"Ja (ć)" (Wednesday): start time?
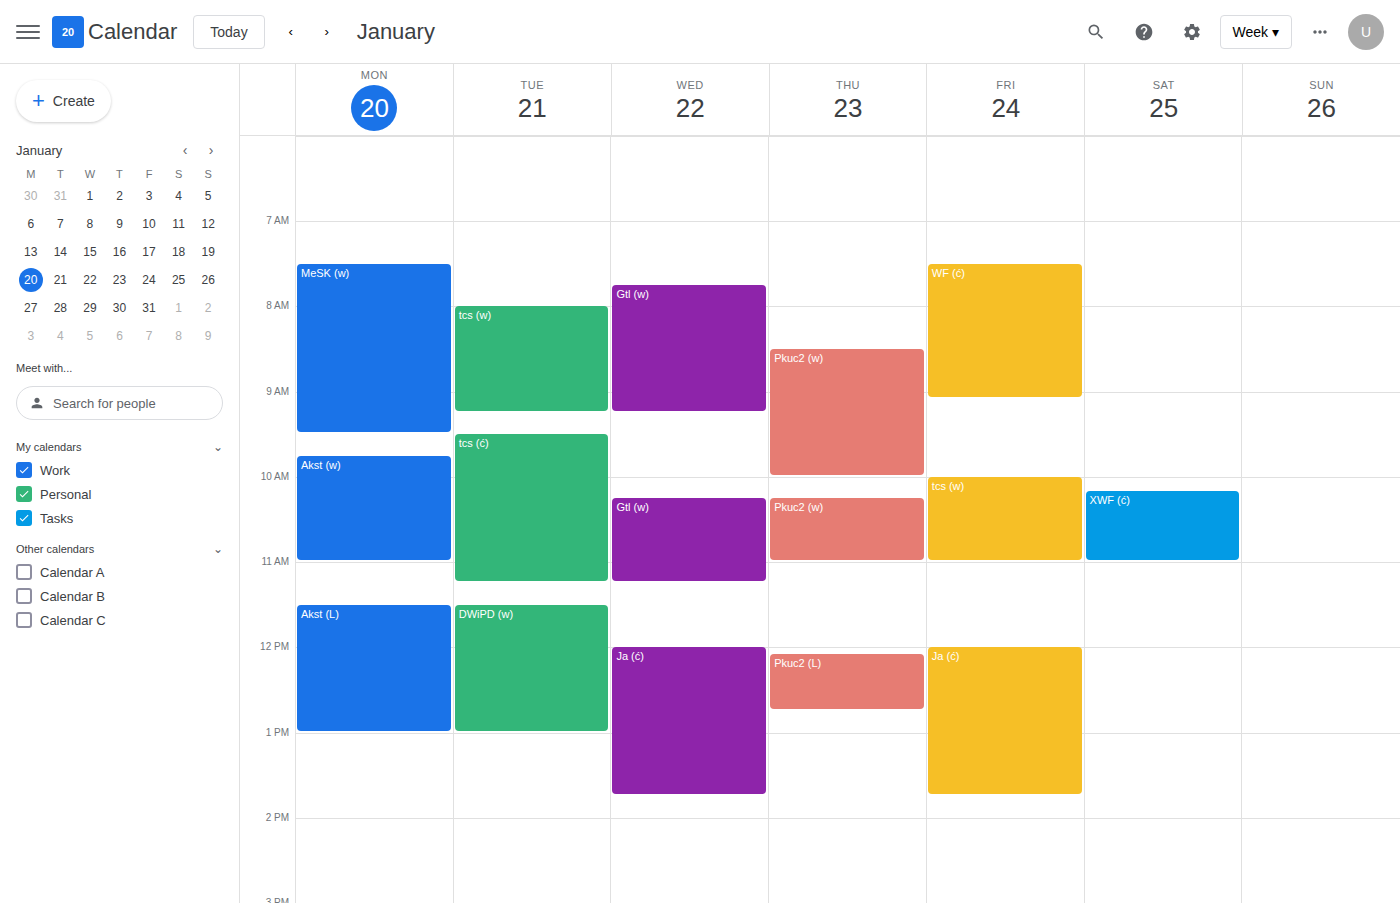
12:00 PM